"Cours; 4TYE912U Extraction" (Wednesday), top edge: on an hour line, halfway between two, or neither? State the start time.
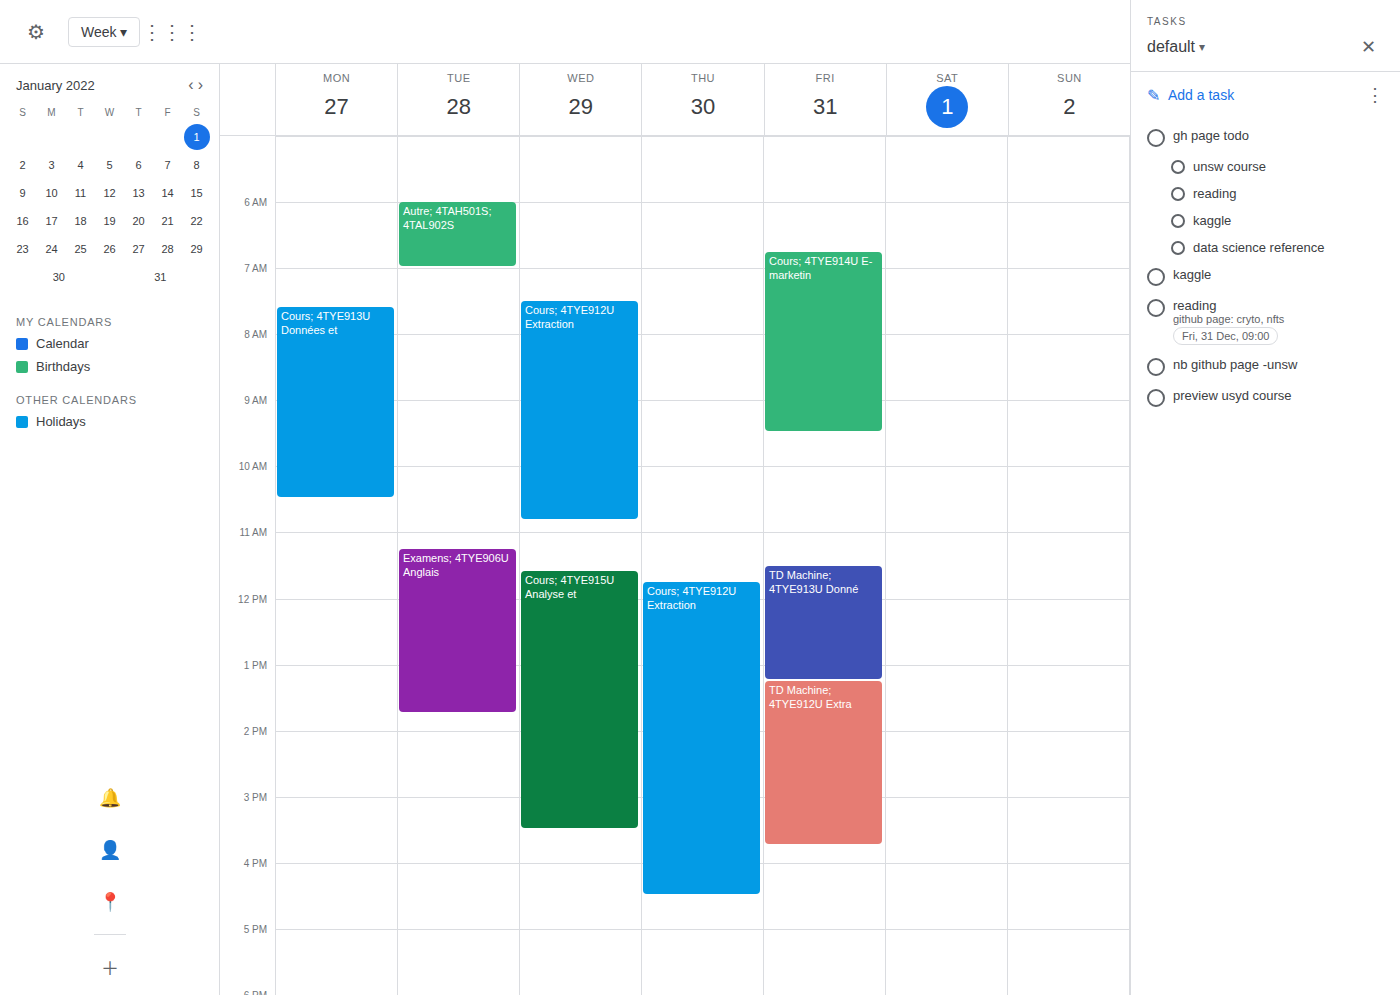
7:30 AM -- halfway between the 7 AM and 8 AM lines.